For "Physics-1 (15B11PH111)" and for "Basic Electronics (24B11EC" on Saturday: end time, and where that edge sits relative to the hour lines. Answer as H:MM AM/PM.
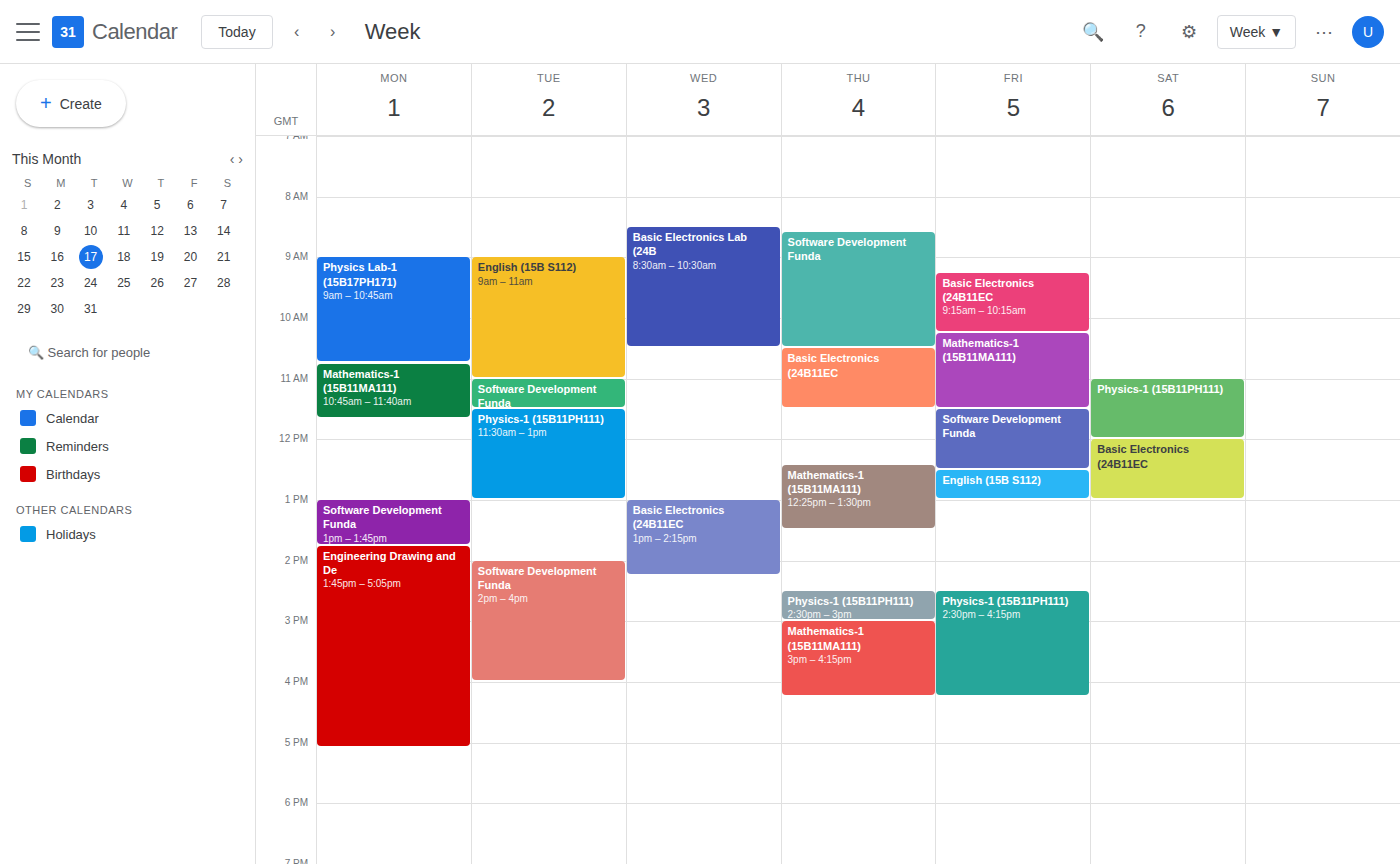
"Physics-1 (15B11PH111)": 12:00 PM, exactly on the 12 PM line. "Basic Electronics (24B11EC": 1:00 PM, exactly on the 1 PM line.